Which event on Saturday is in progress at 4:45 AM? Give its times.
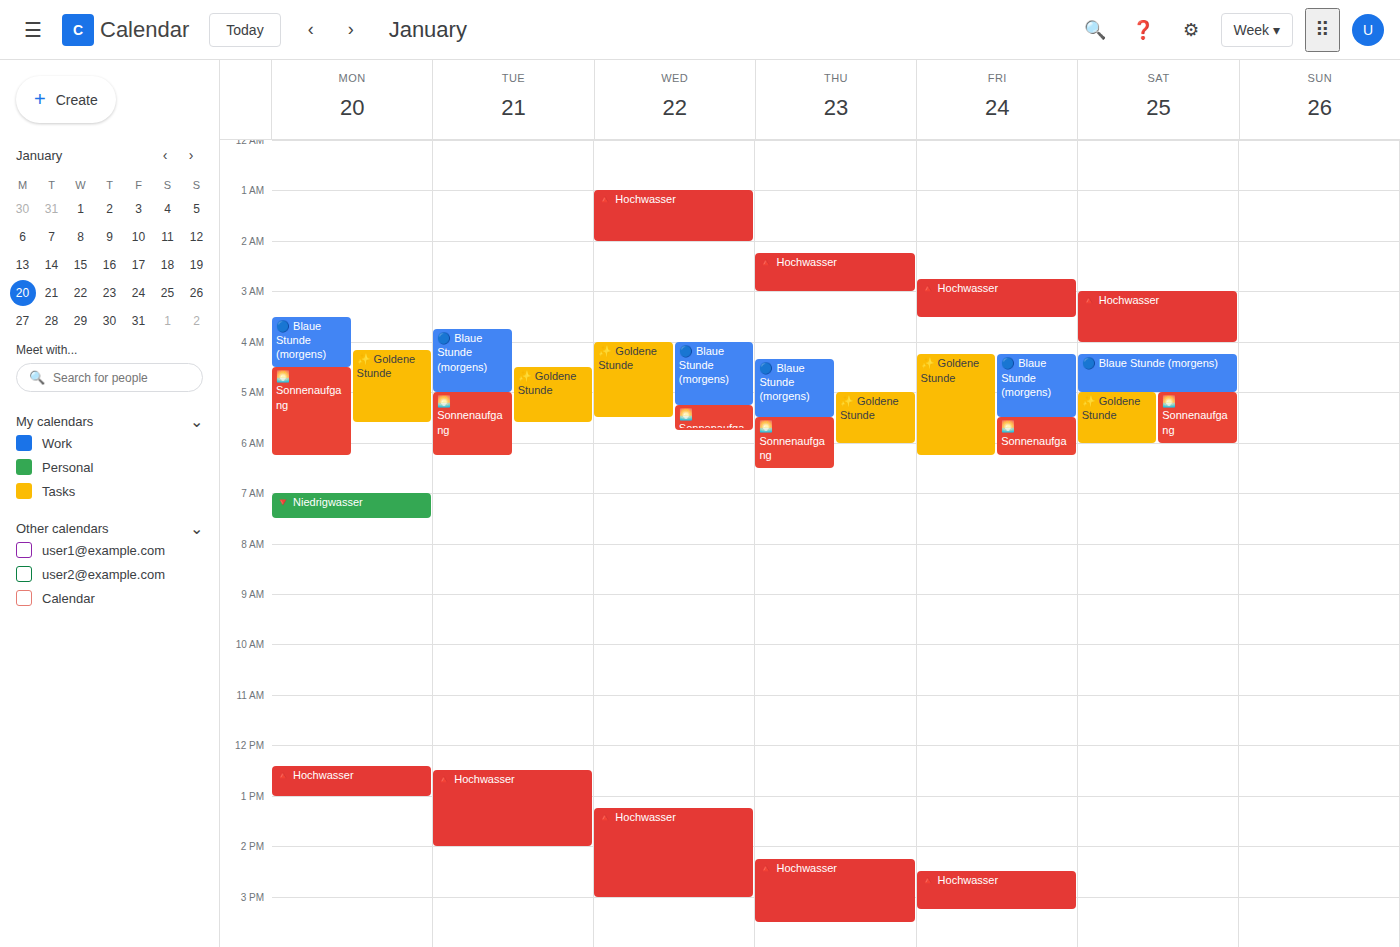
"🔵 Blaue Stunde (morgens)", 4:15 AM to 5:00 AM